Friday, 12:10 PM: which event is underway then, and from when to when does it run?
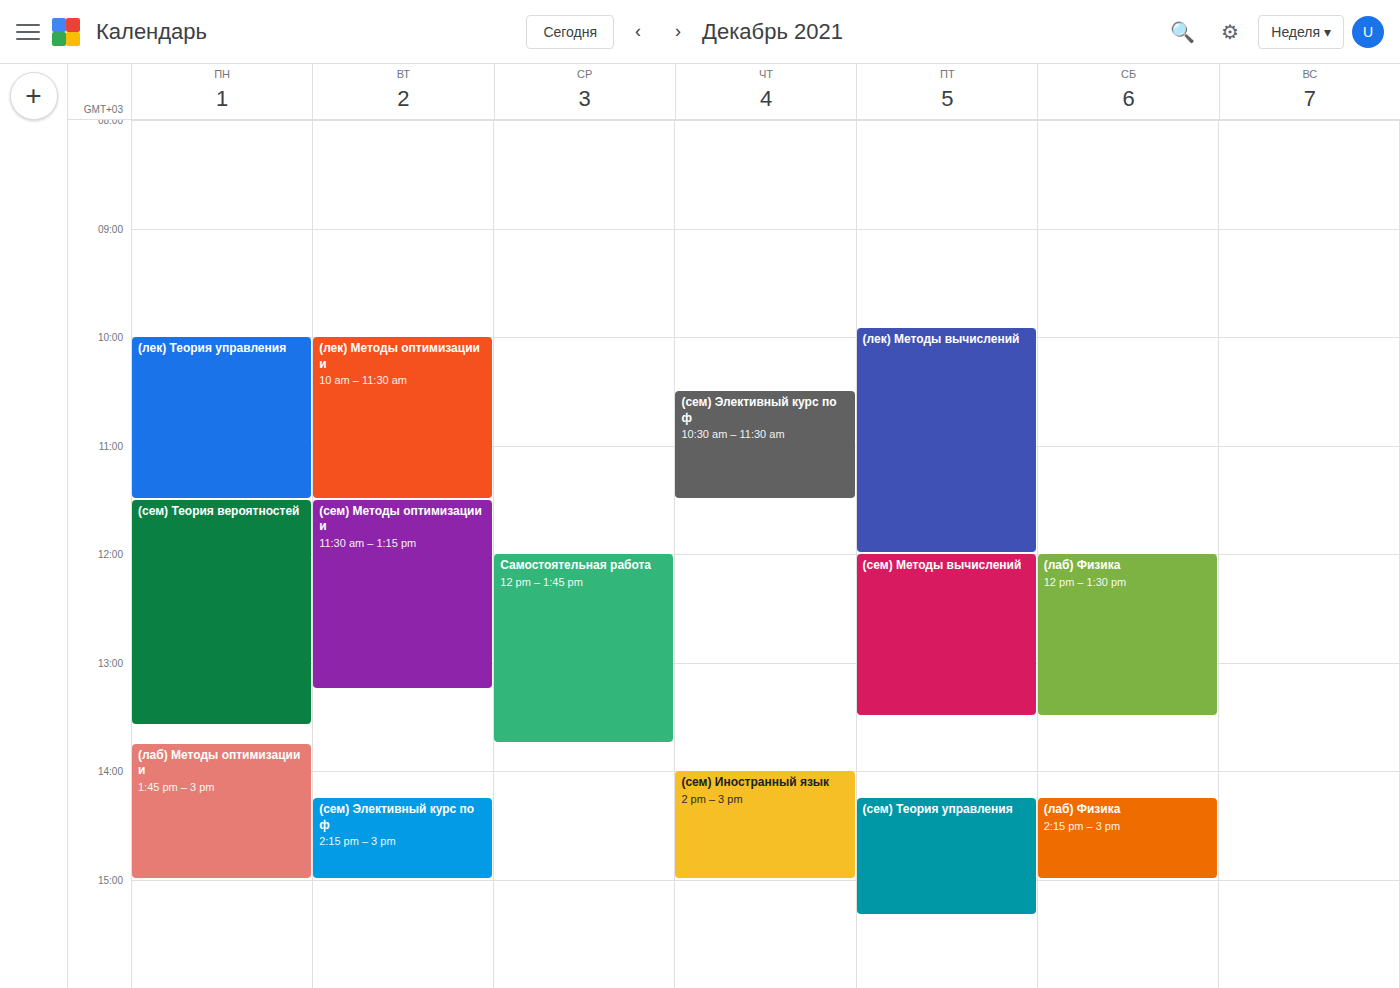
"(сем) Методы вычислений", 12:00 PM to 1:30 PM